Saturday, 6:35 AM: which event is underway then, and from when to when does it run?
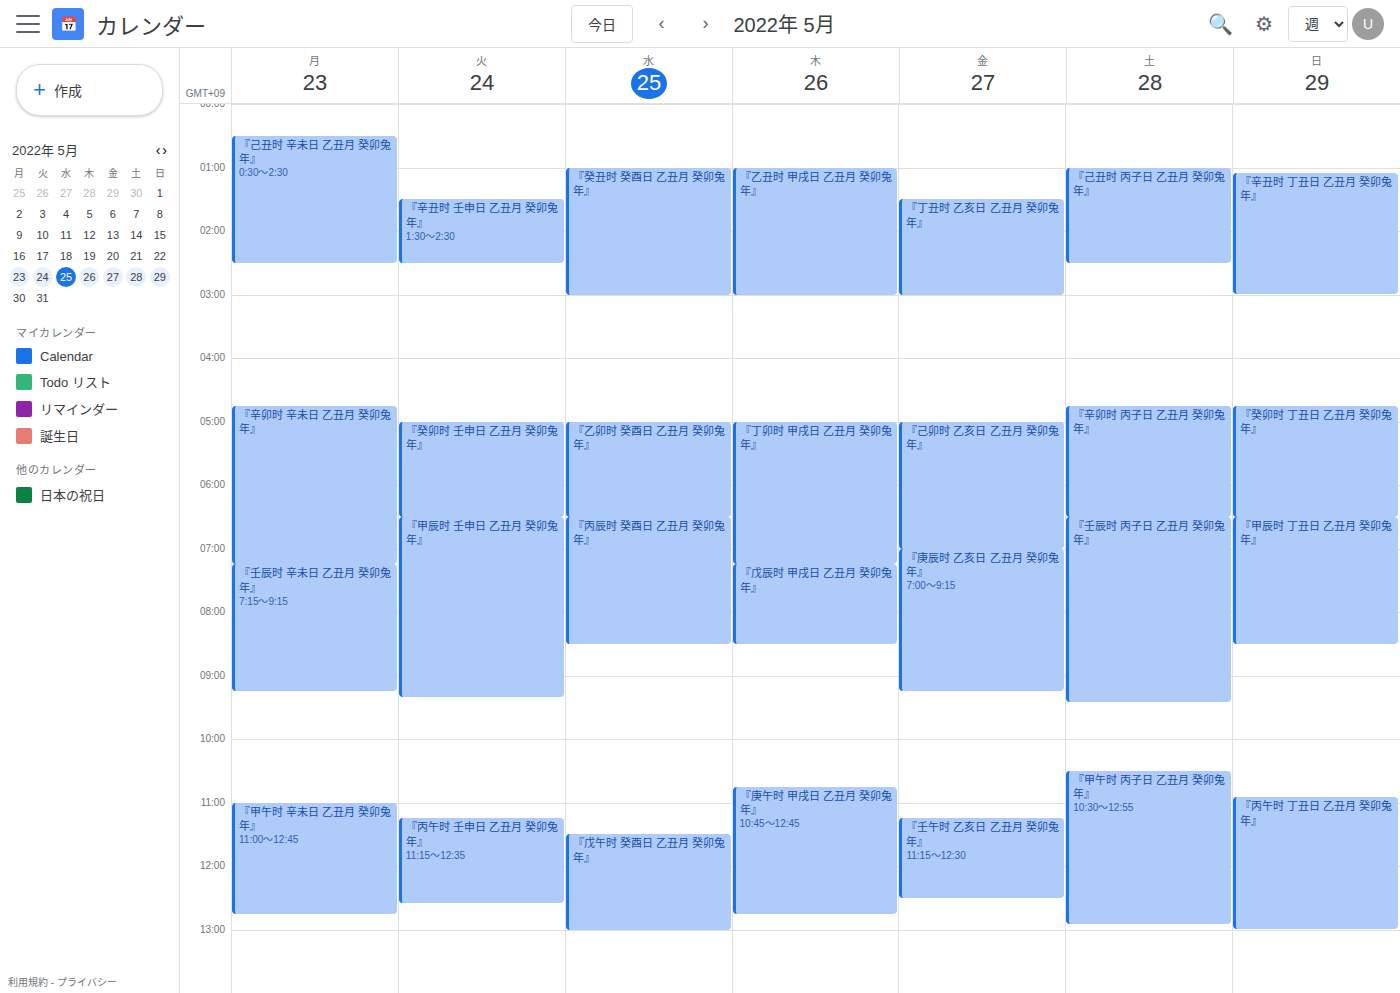
"『壬辰时 丙子日 乙丑月 癸卯兔年』", 6:30 AM to 9:25 AM